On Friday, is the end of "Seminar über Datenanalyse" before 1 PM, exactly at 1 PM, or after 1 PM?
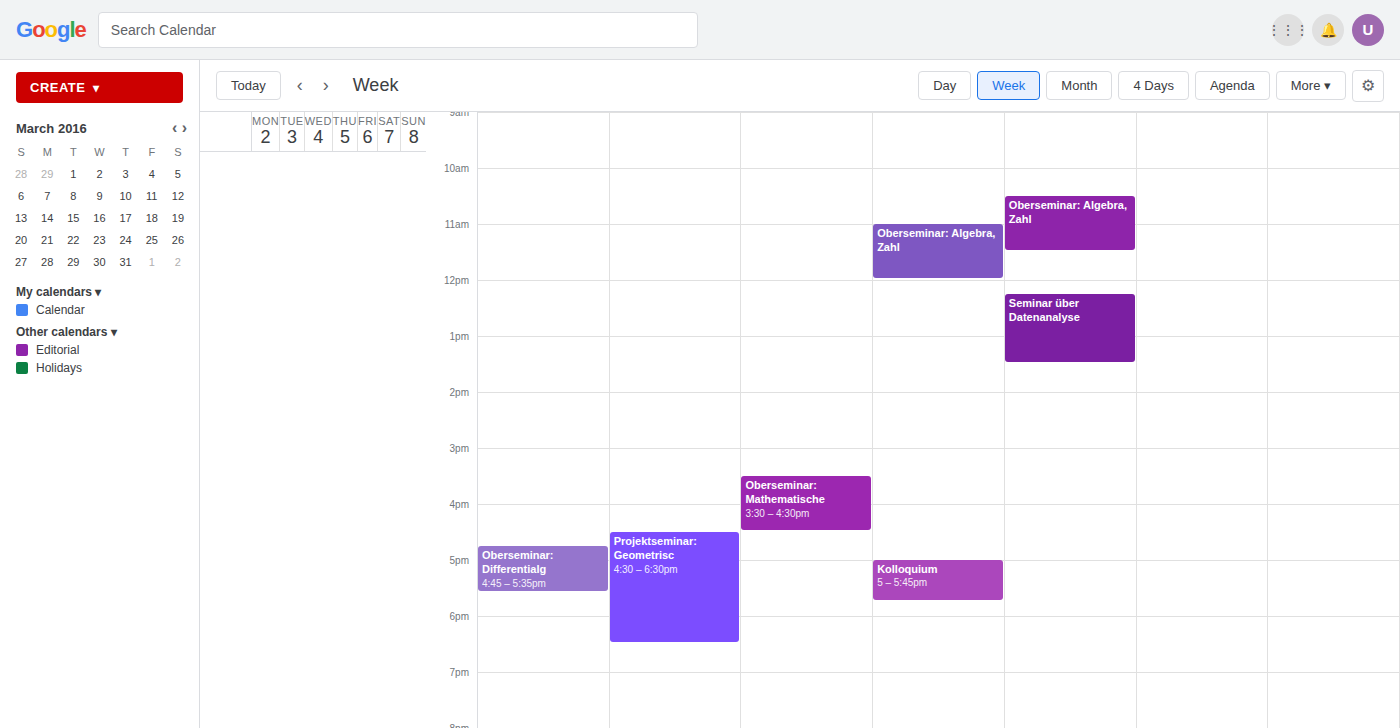
1:30 PM -- after 1 PM, 30 minutes below the 1 PM line.